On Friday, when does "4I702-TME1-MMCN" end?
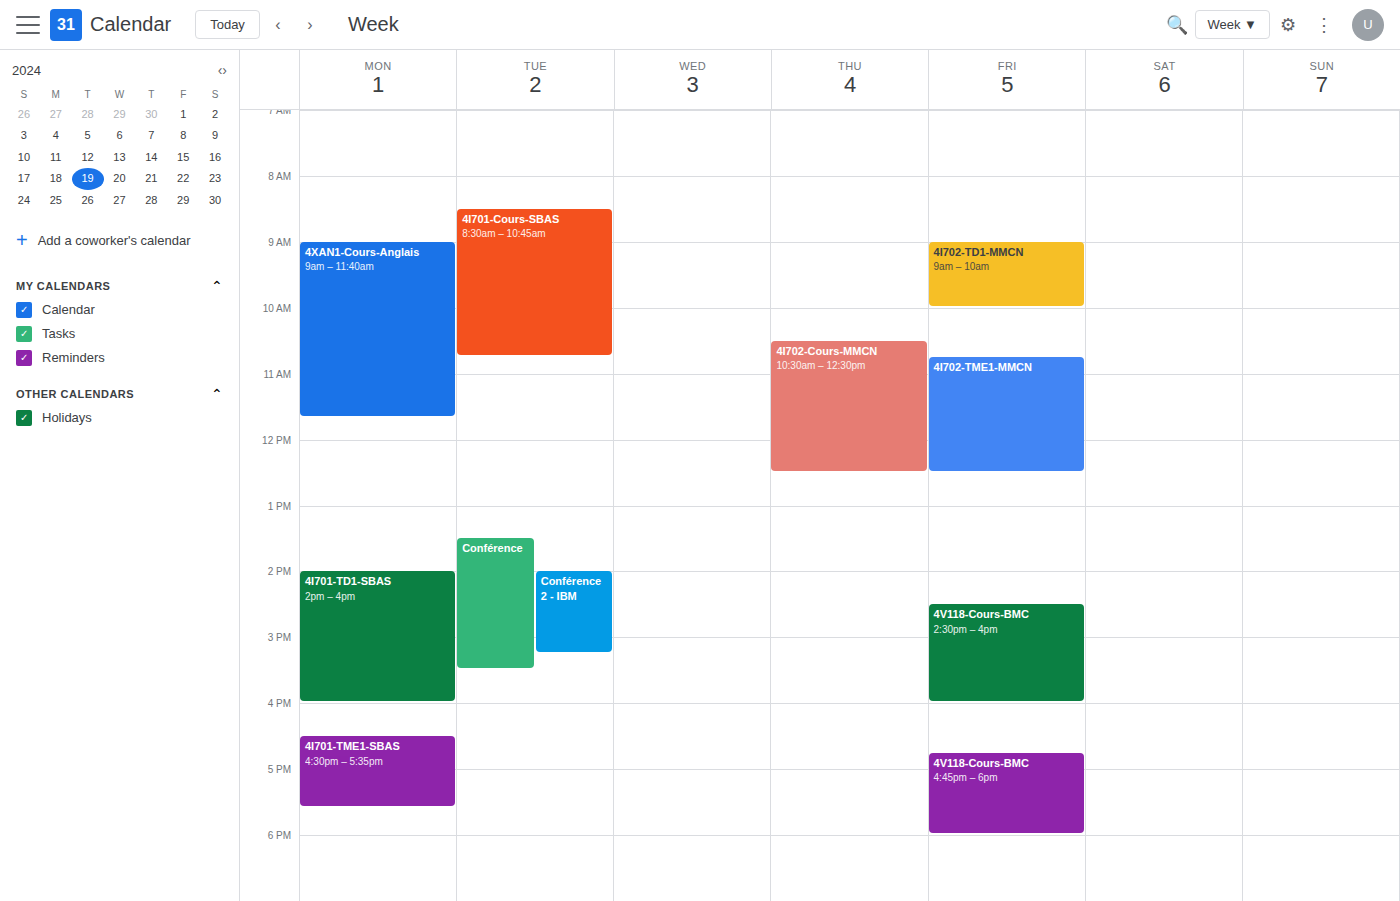
12:30 PM